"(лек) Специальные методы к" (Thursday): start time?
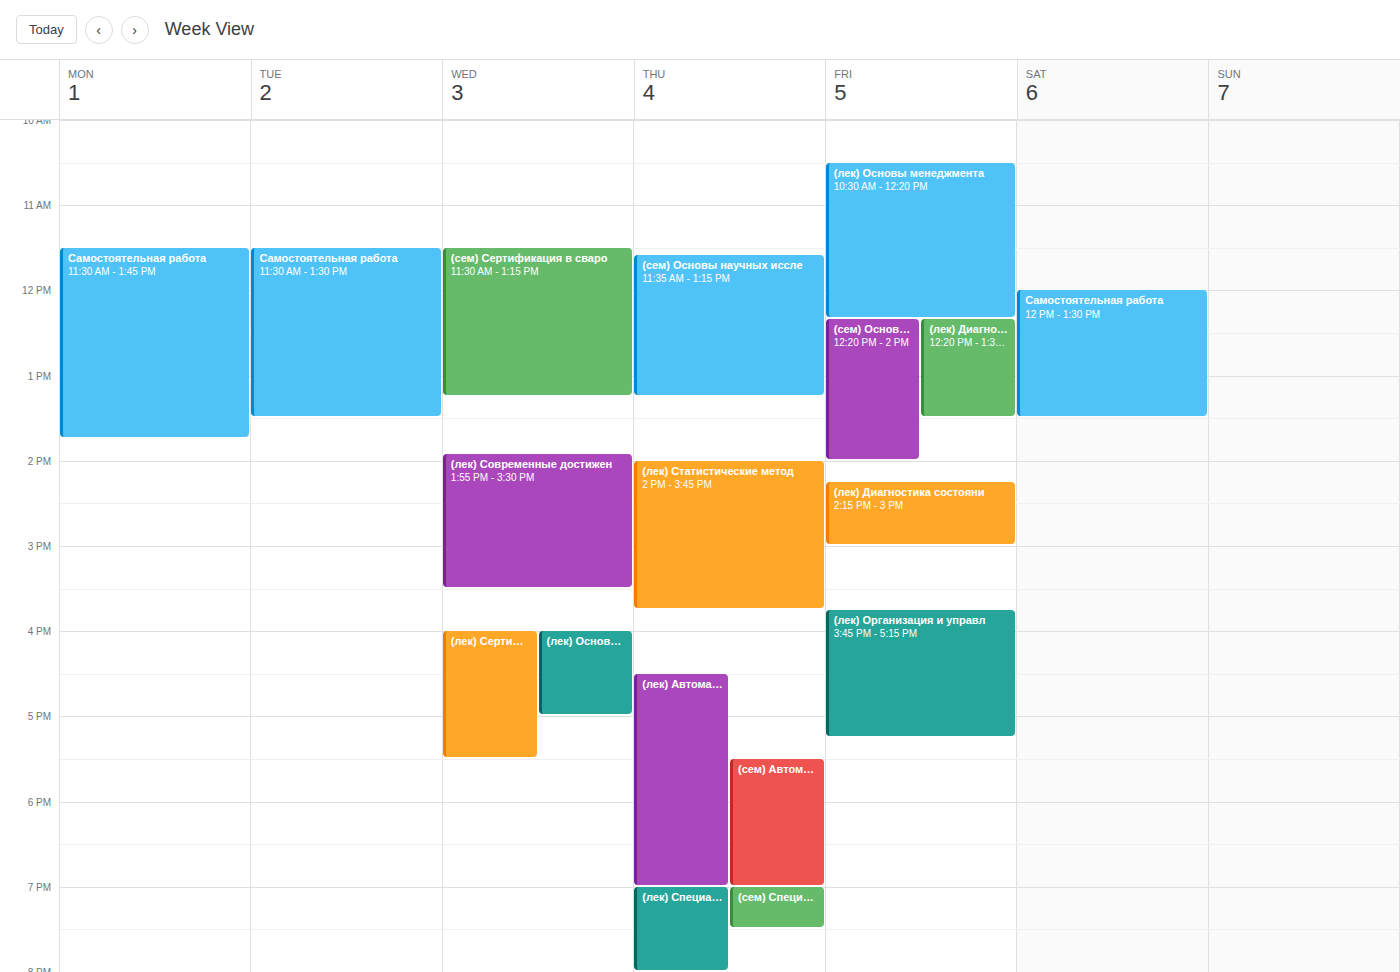
19:00